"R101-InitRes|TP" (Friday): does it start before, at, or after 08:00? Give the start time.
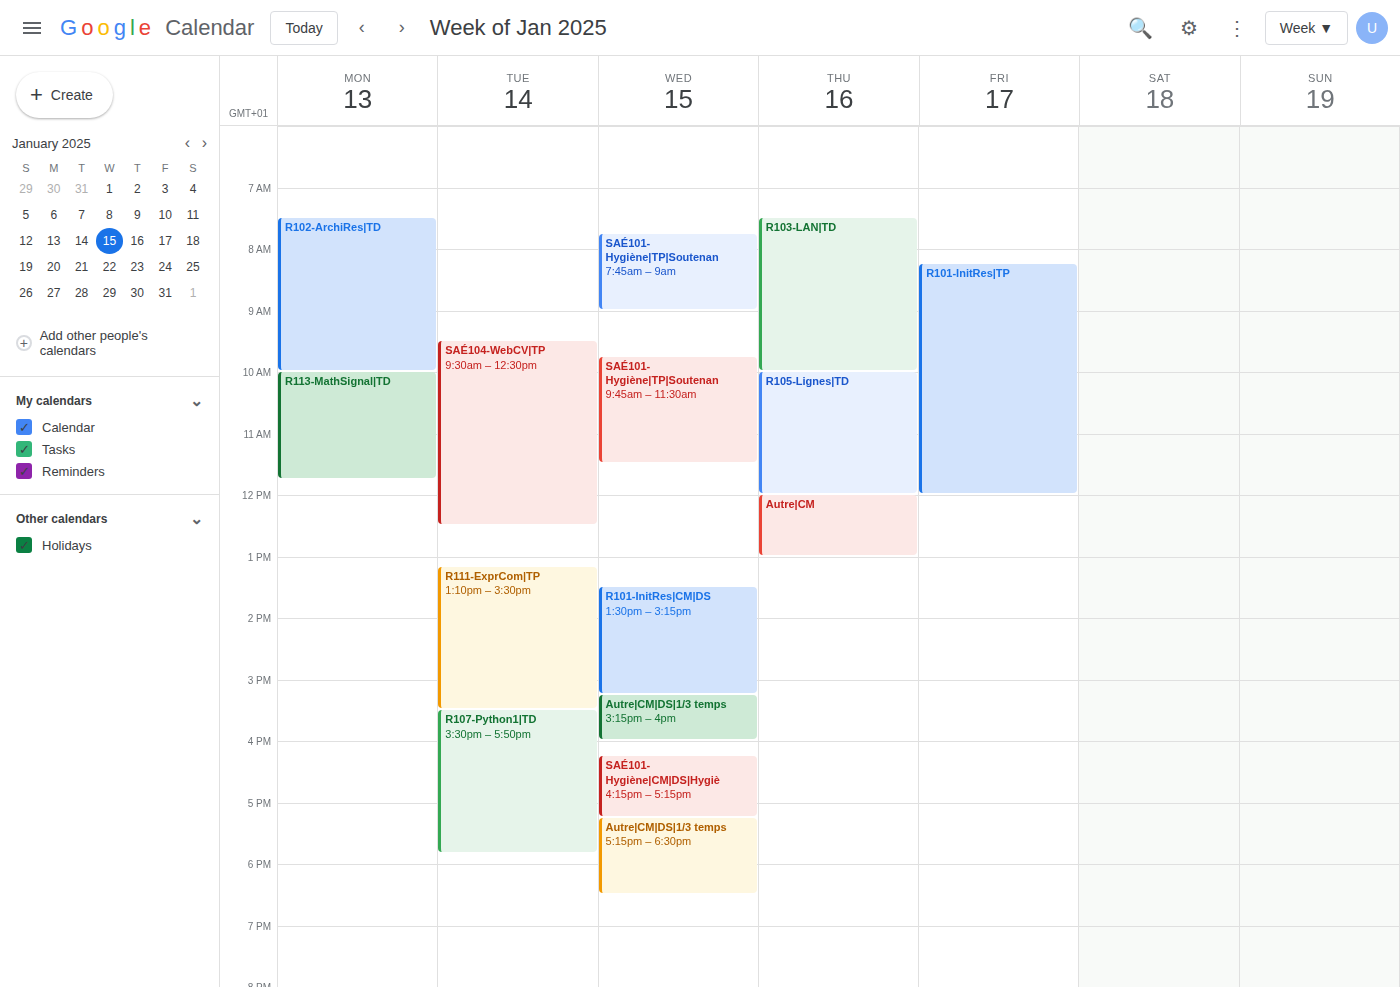
08:15 -- after 08:00, 15 minutes below the 08:00 line.